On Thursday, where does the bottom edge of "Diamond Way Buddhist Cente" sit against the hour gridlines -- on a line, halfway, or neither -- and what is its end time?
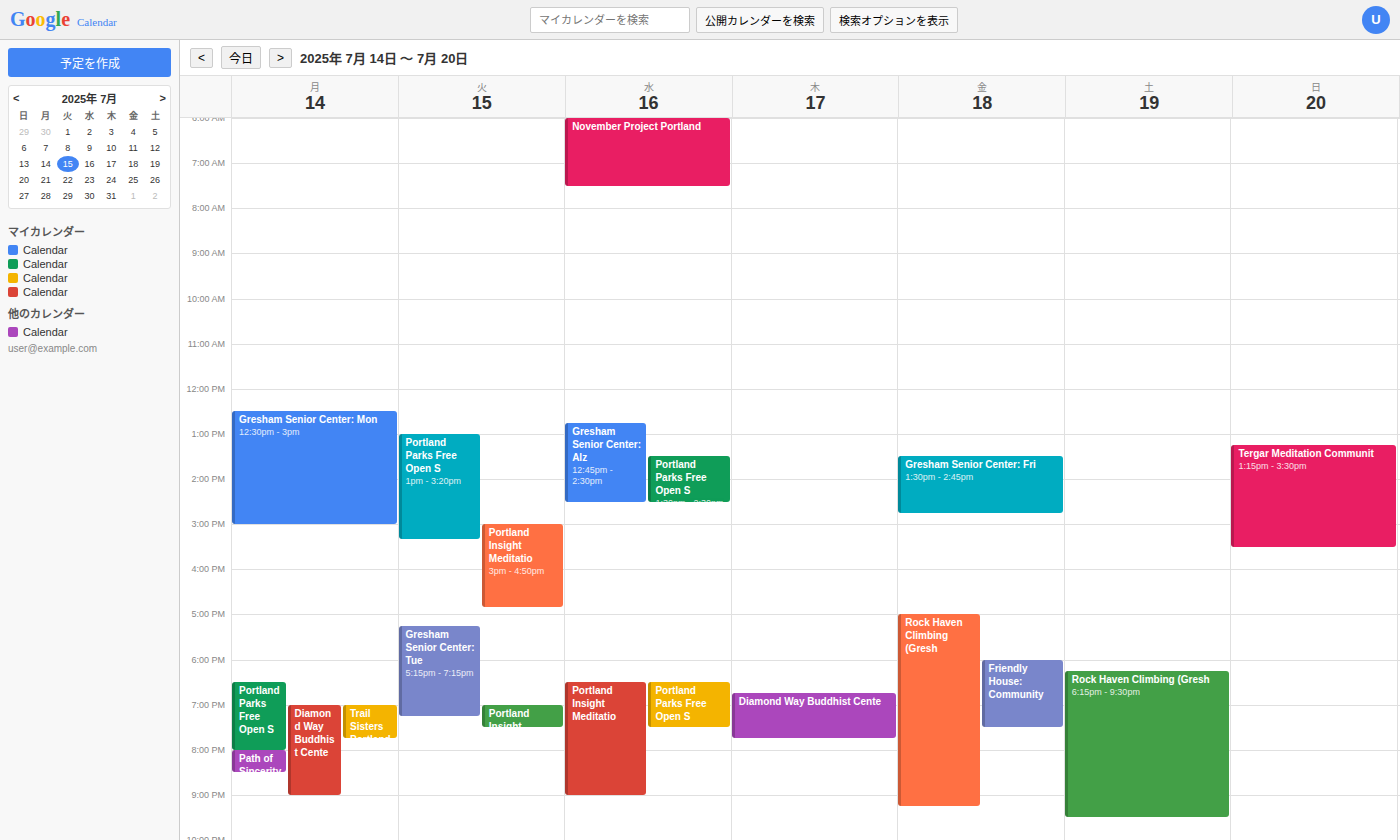
7:45 PM -- neither: three quarters of the way from the 7 PM line to the 8 PM line.